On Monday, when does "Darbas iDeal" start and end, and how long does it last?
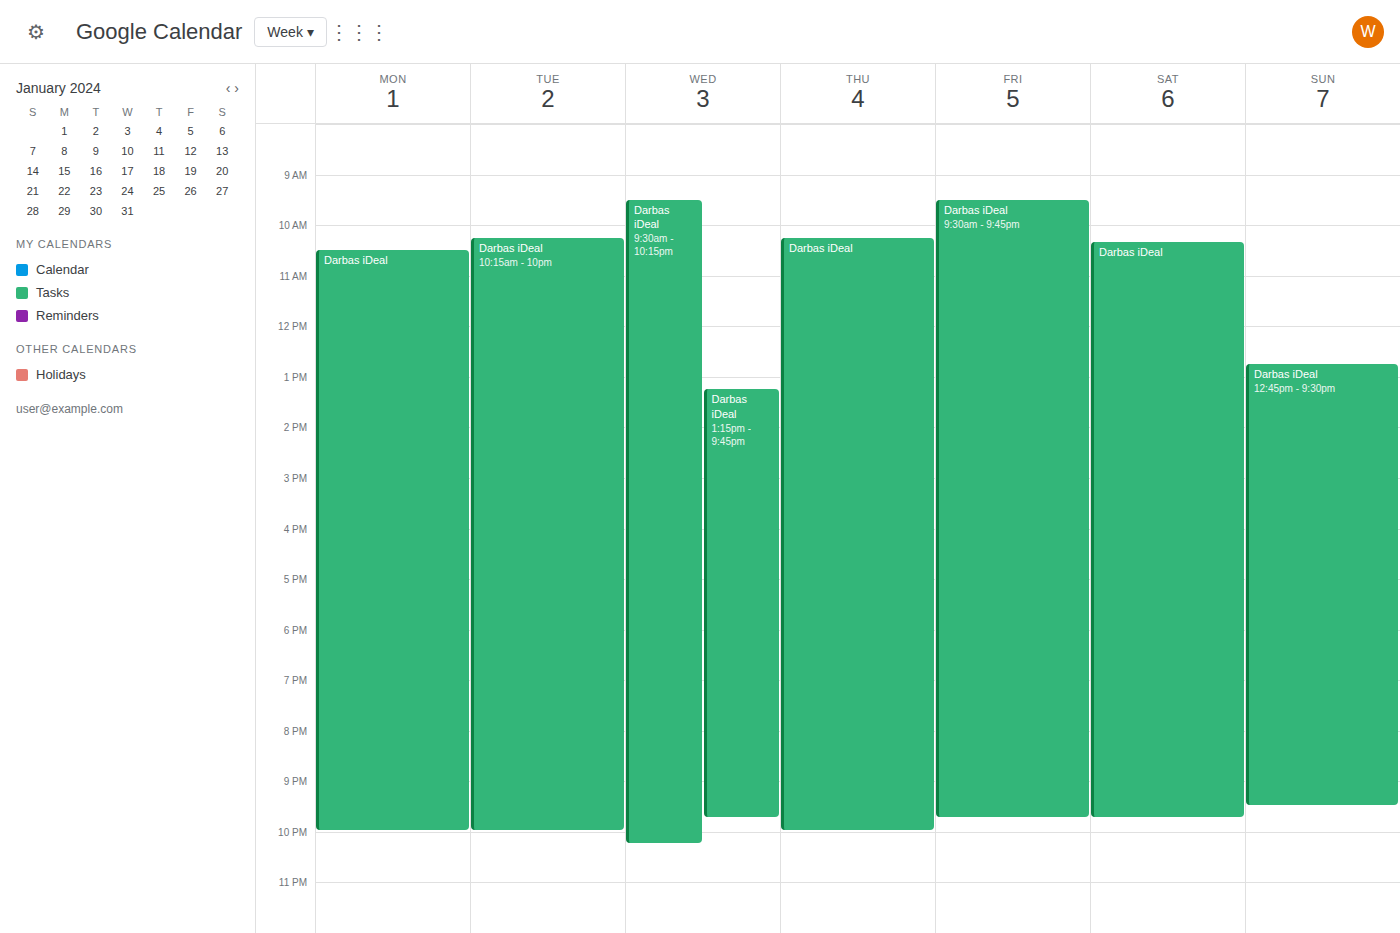
10:30 AM to 10:00 PM, 11 hours 30 minutes